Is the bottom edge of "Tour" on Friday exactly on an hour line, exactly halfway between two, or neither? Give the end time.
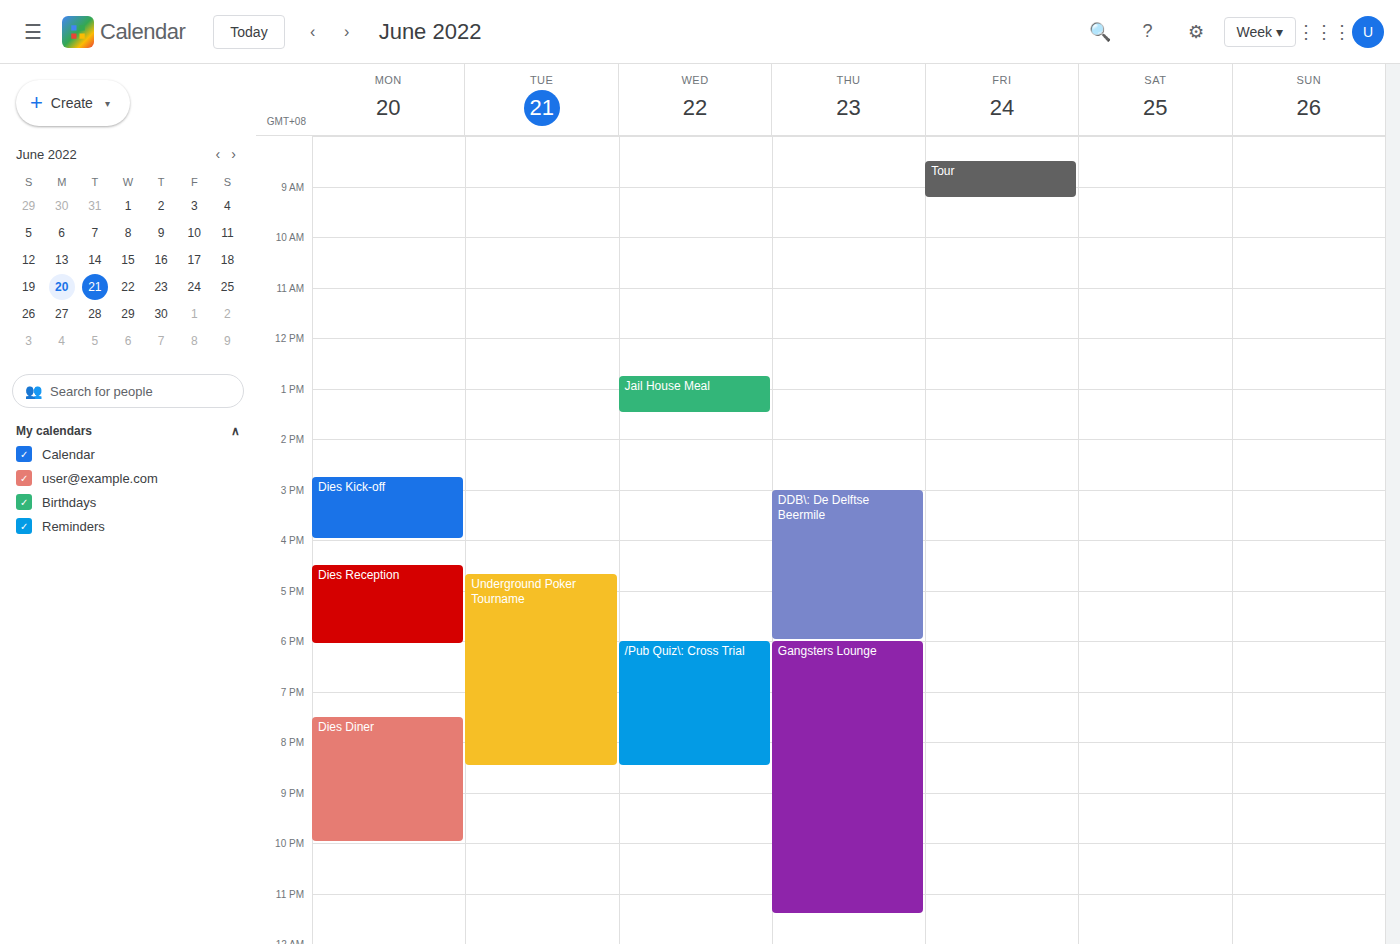
9:15 AM -- neither: a quarter of the way from the 9 AM line to the 10 AM line.